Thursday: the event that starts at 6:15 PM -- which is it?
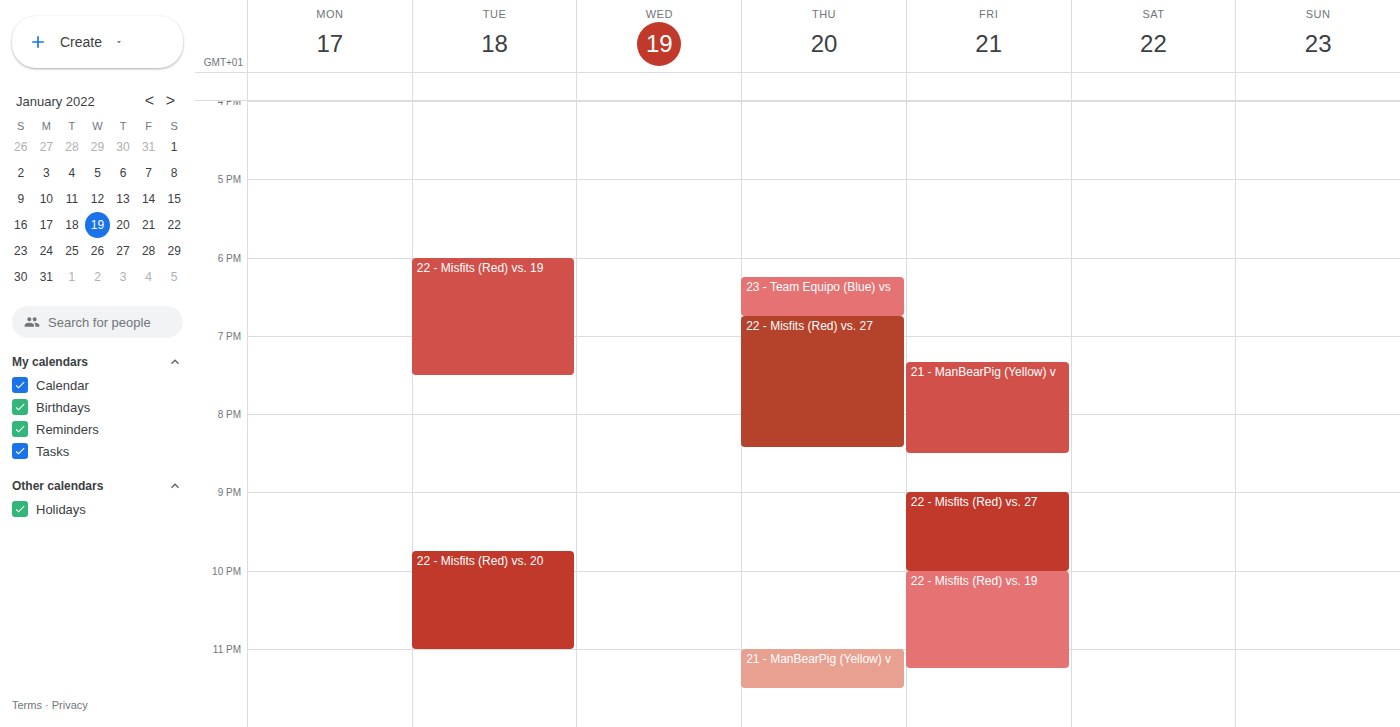
"23 - Team Equipo (Blue) vs"